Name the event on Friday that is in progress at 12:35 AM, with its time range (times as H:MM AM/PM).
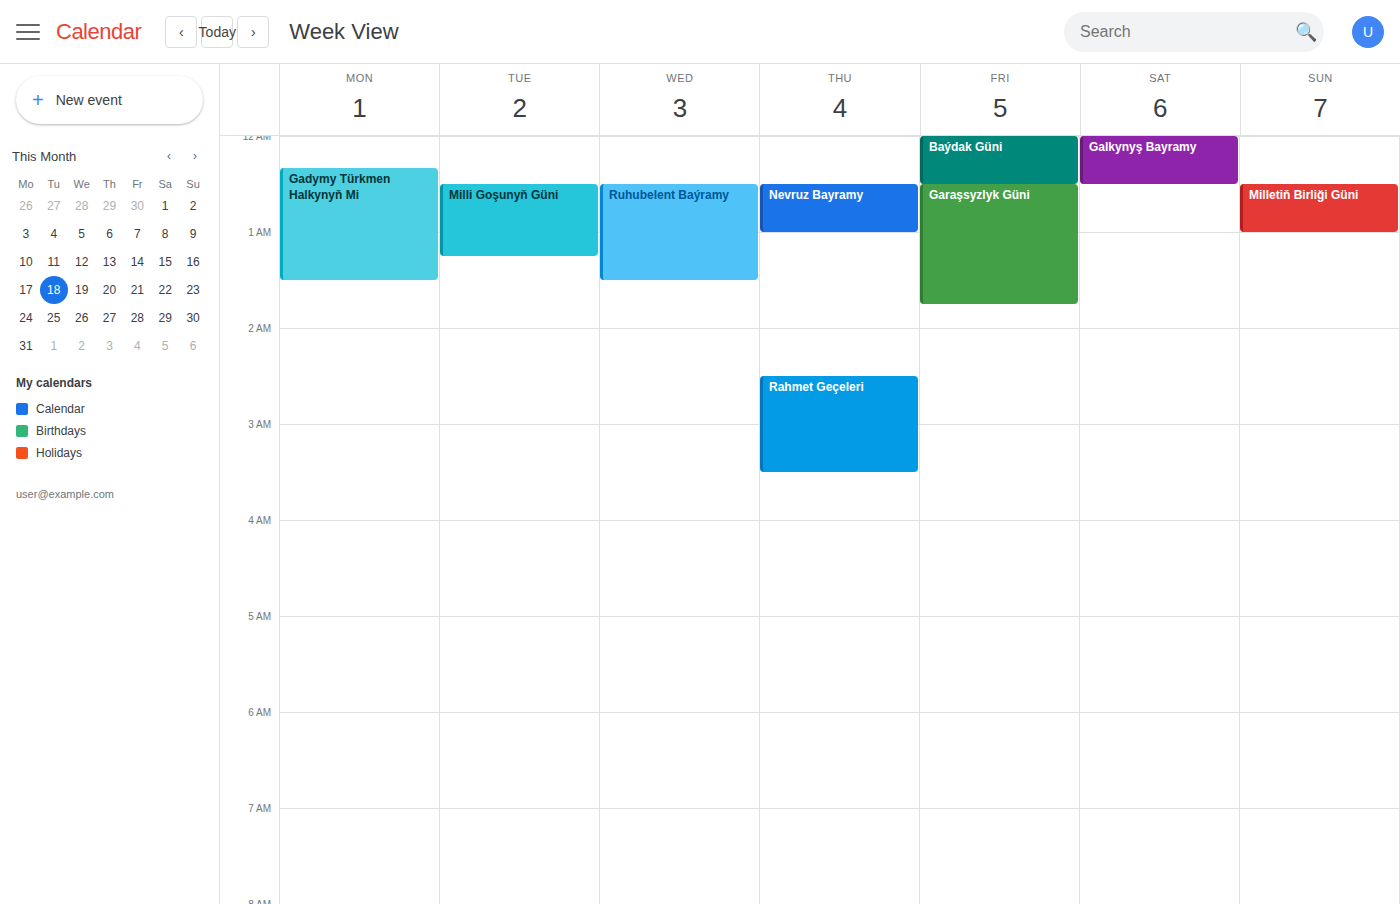
"Garaşsyzlyk Güni", 12:30 AM to 1:45 AM